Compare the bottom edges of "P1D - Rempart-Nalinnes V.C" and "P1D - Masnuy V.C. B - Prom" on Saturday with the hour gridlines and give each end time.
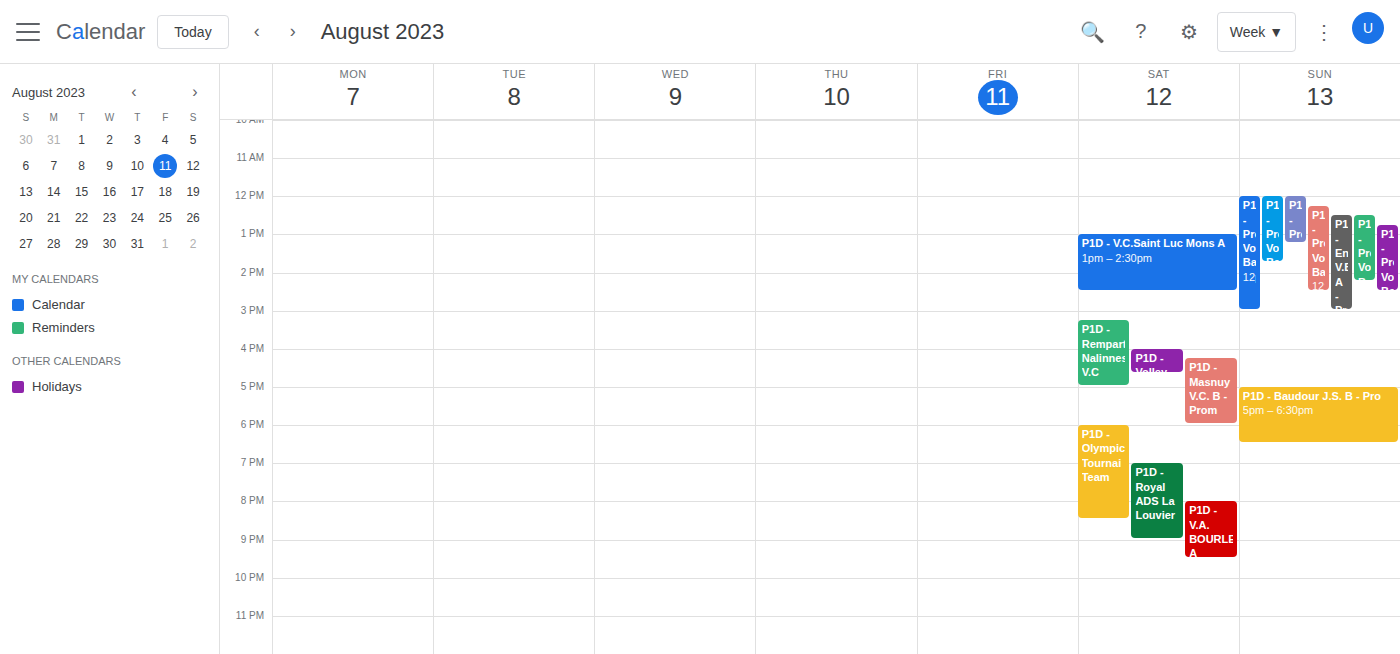
"P1D - Rempart-Nalinnes V.C": 5:00 PM, exactly on the 5 PM line. "P1D - Masnuy V.C. B - Prom": 6:00 PM, exactly on the 6 PM line.